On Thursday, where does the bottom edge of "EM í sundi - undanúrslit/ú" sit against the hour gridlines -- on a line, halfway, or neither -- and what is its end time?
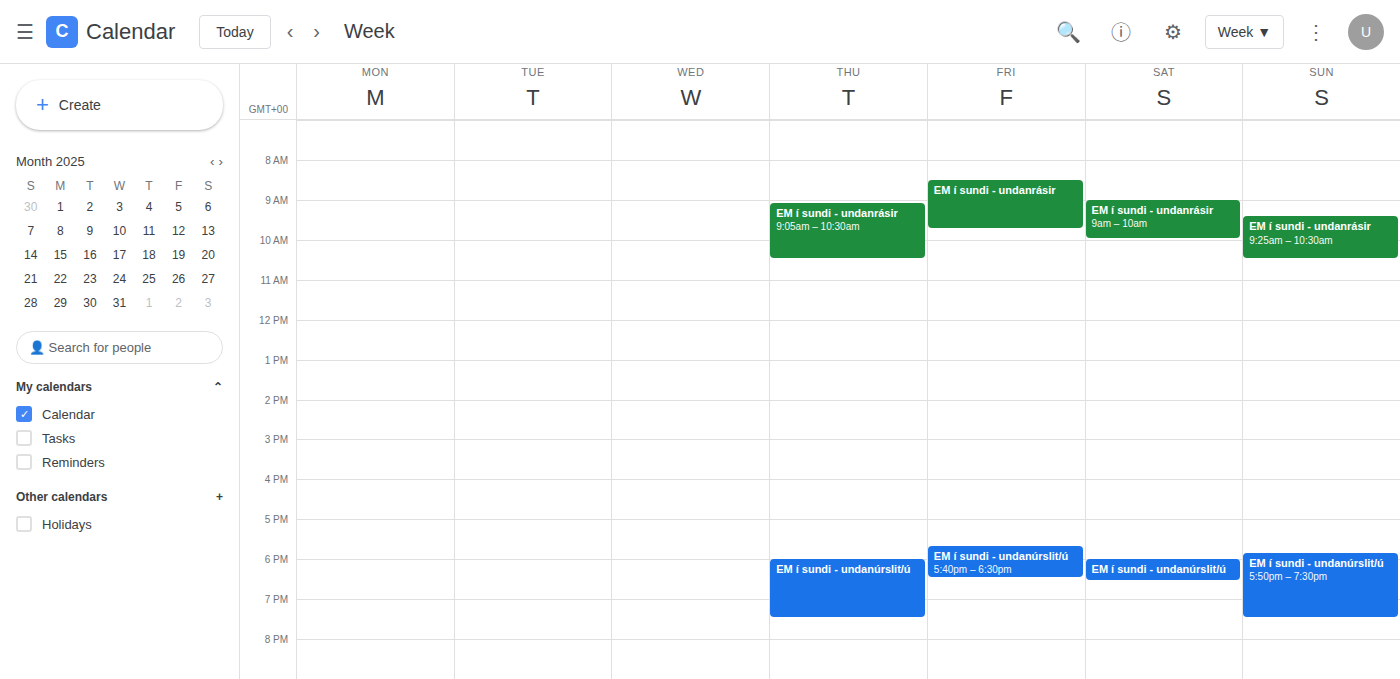
19:30 -- halfway between the 19:00 and 20:00 lines.